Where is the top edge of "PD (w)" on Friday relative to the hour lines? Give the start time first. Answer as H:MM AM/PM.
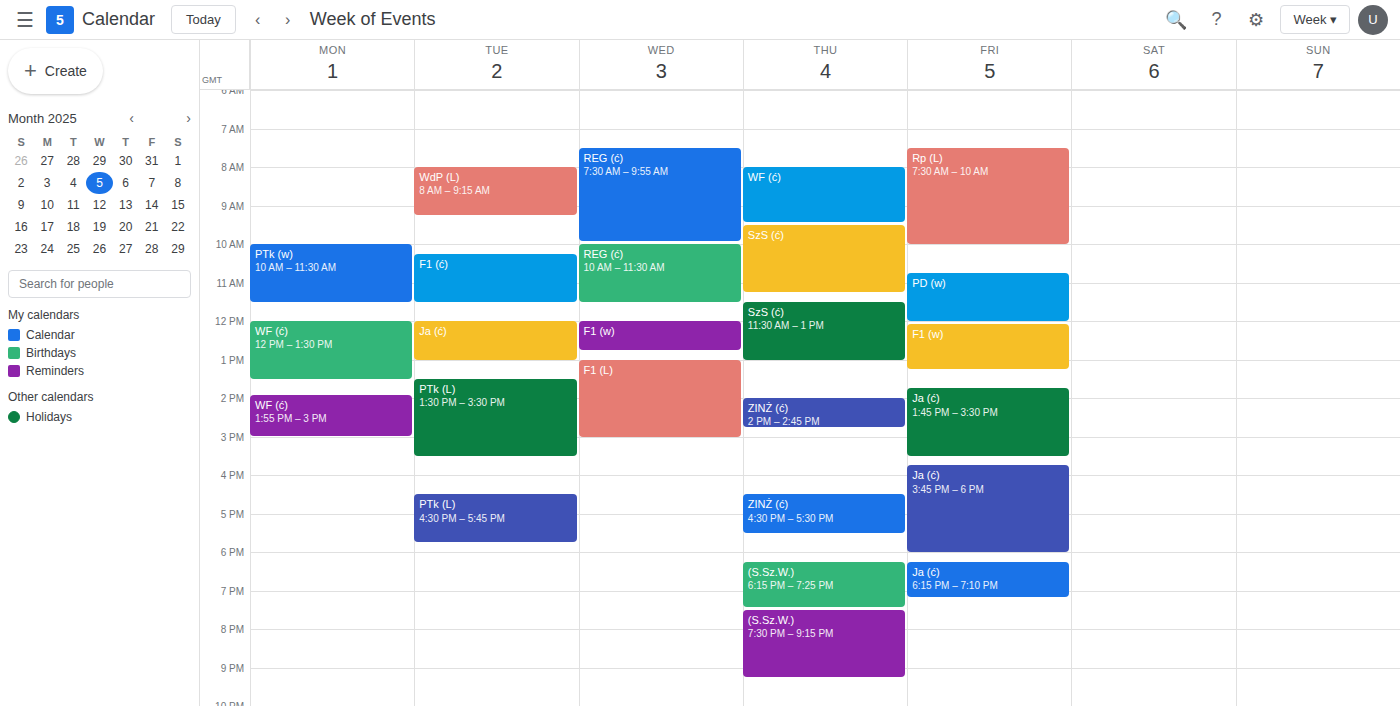
10:45 AM -- neither: three quarters of the way from the 10 AM line to the 11 AM line.